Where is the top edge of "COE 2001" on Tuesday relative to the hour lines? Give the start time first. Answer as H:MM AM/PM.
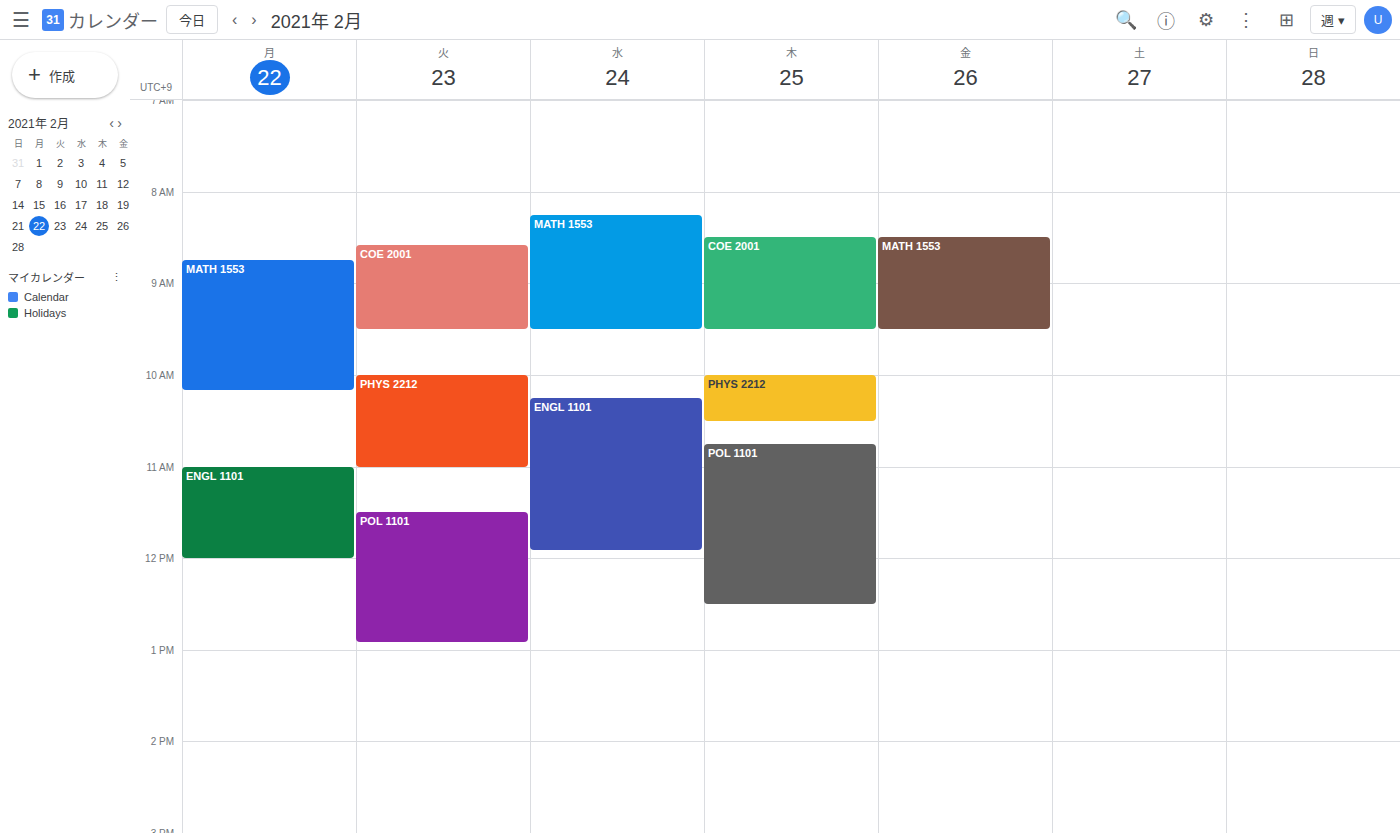
8:35 AM -- neither: 35 minutes below the 8 AM line and 25 minutes above the 9 AM line.